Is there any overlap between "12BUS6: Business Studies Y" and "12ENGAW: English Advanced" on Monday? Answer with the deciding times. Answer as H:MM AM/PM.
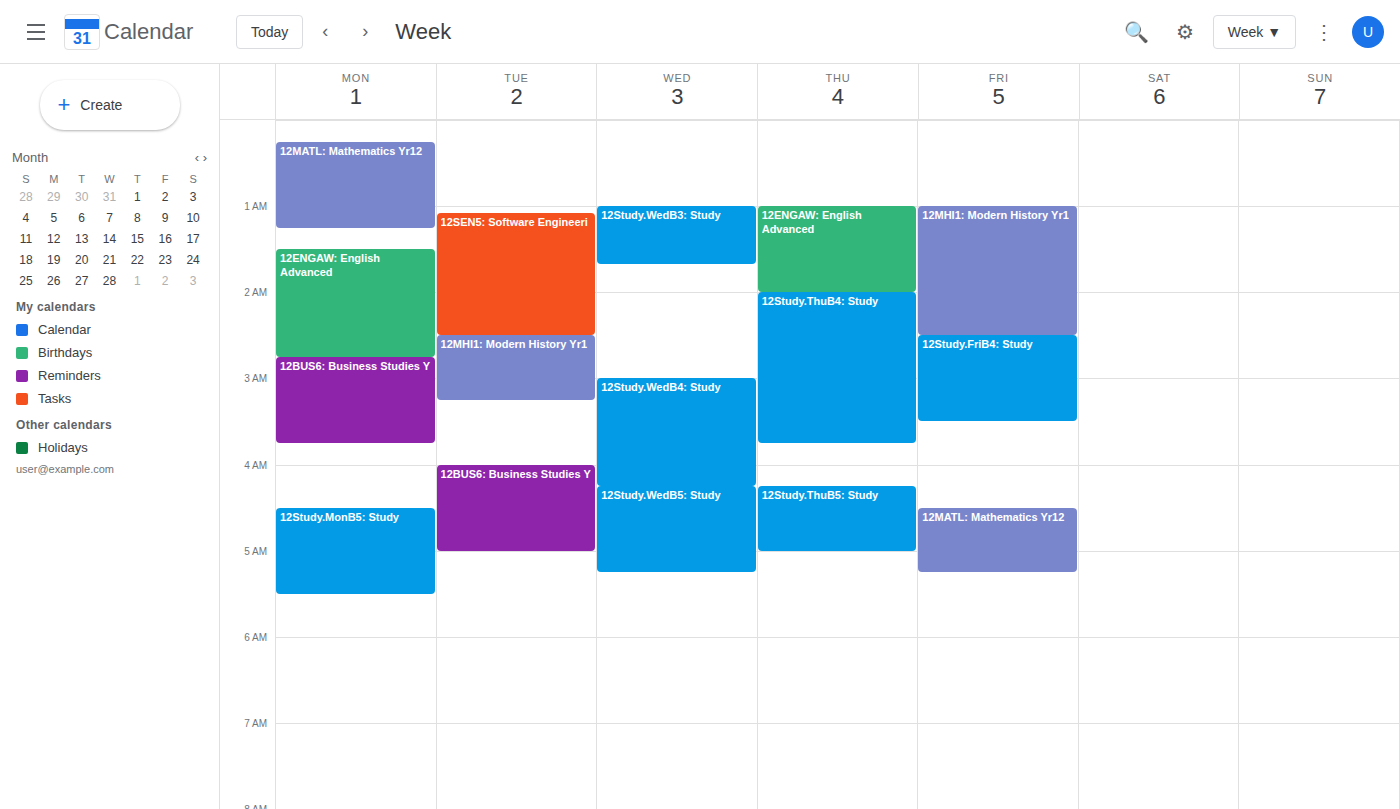
"12ENGAW: English Advanced" ends at 2:45 AM, exactly when "12BUS6: Business Studies Y" starts -- they touch but do not overlap.